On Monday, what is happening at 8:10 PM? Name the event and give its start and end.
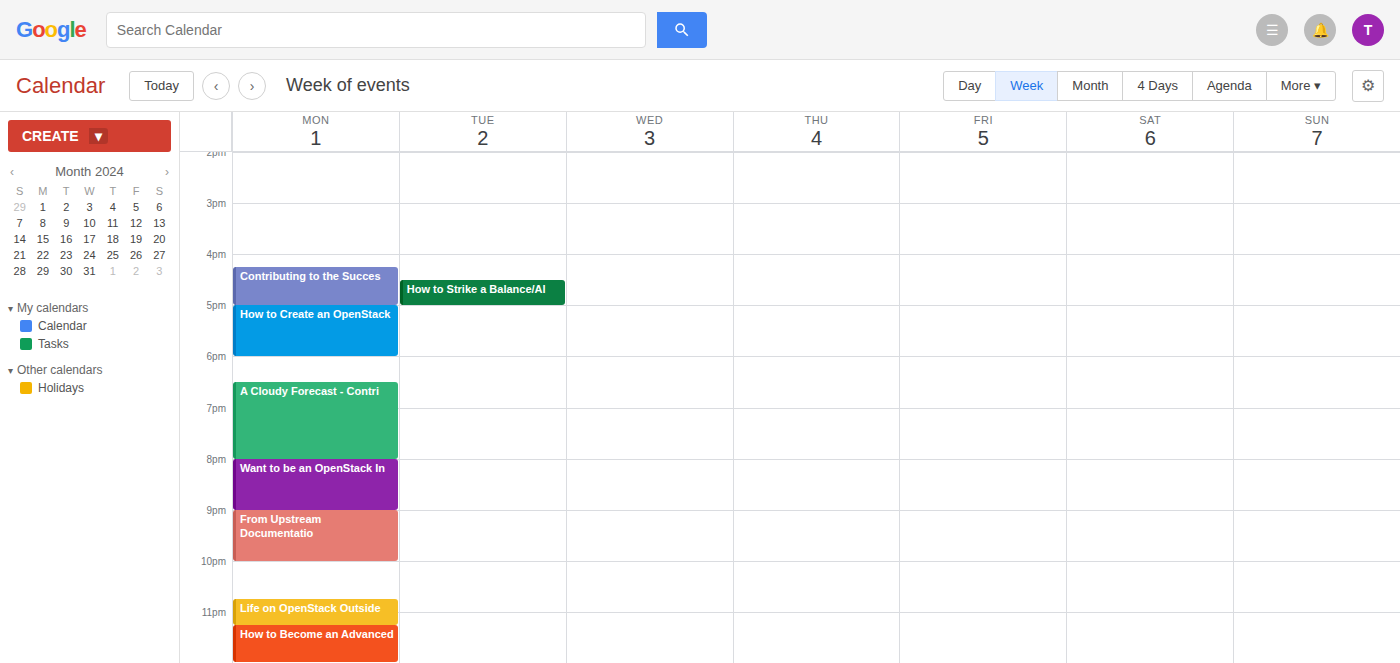
"Want to be an OpenStack In", 8:00 PM to 9:00 PM